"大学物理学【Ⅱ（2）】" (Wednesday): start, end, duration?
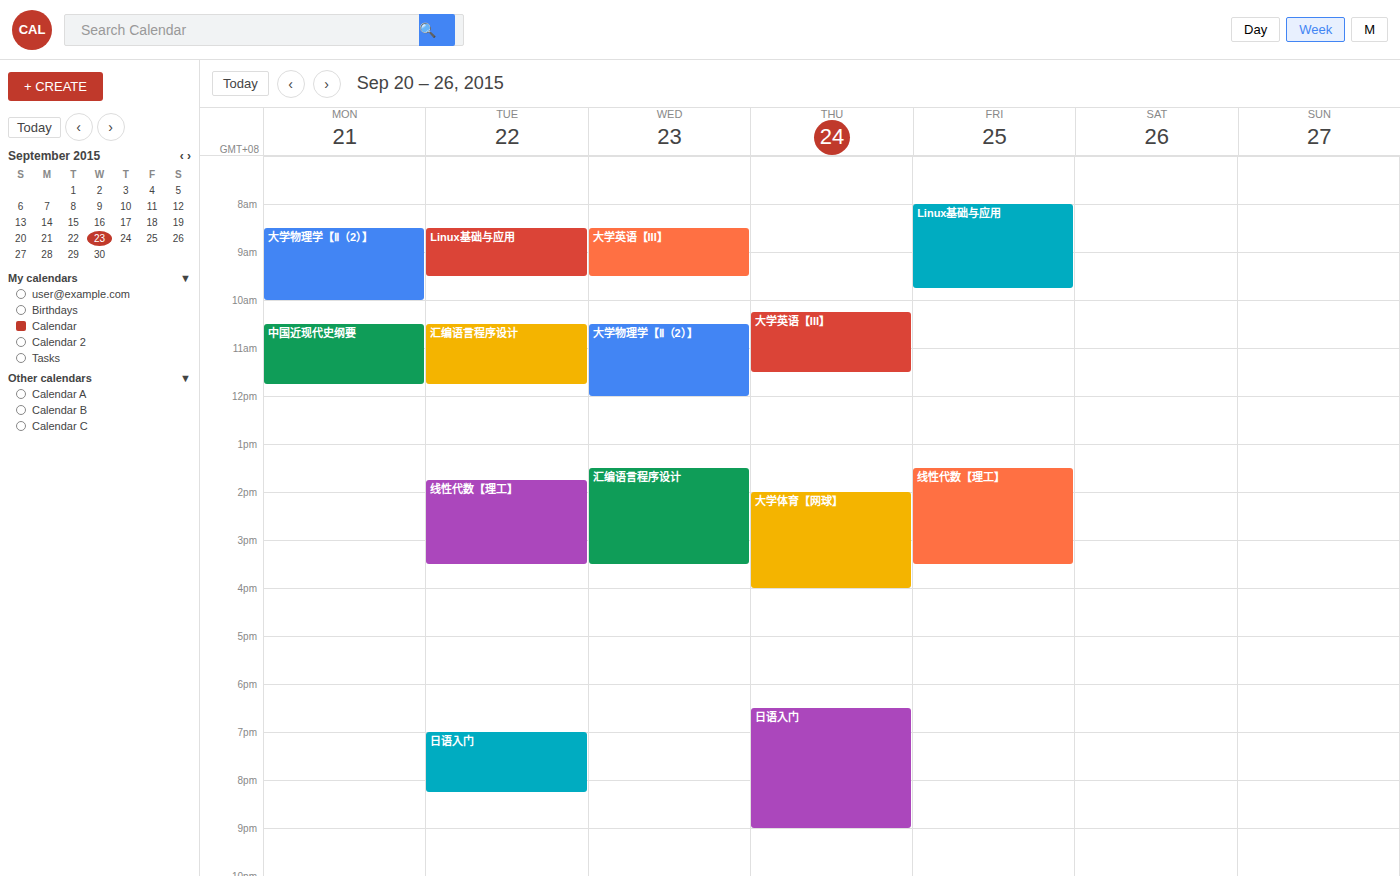
10:30 AM to 12:00 PM, 1 hour 30 minutes